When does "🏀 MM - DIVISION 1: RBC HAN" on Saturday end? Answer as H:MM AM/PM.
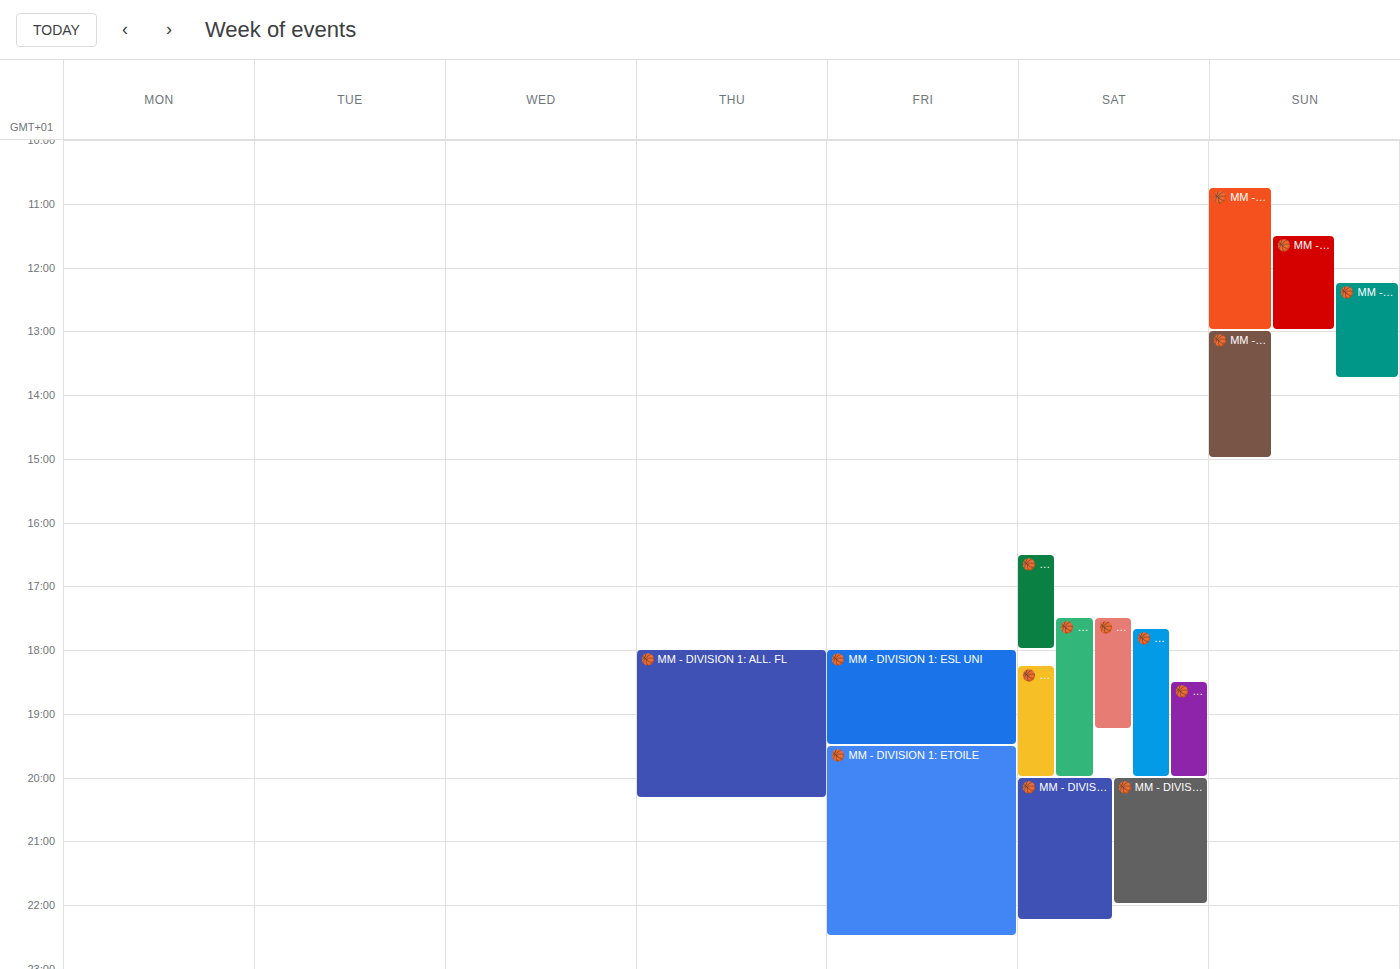
10:15 PM